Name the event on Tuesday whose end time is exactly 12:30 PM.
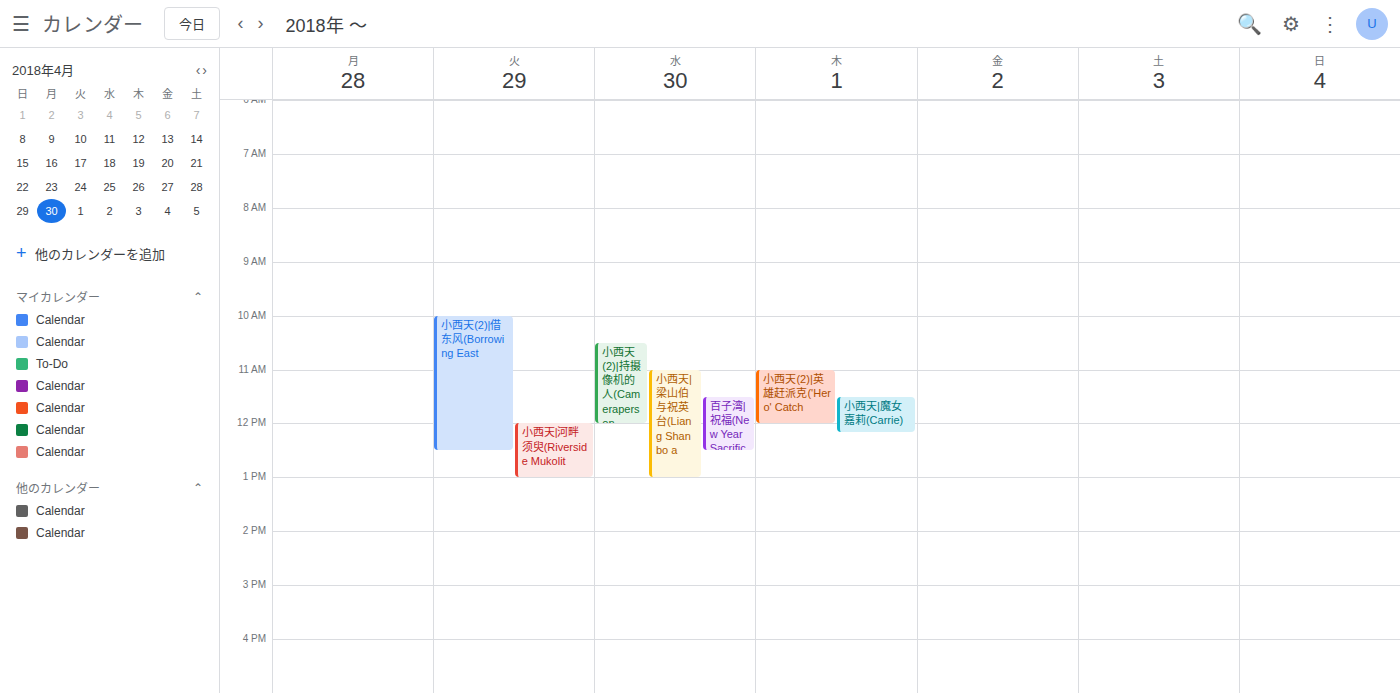
"小西天(2)|借东风(Borrowing East"